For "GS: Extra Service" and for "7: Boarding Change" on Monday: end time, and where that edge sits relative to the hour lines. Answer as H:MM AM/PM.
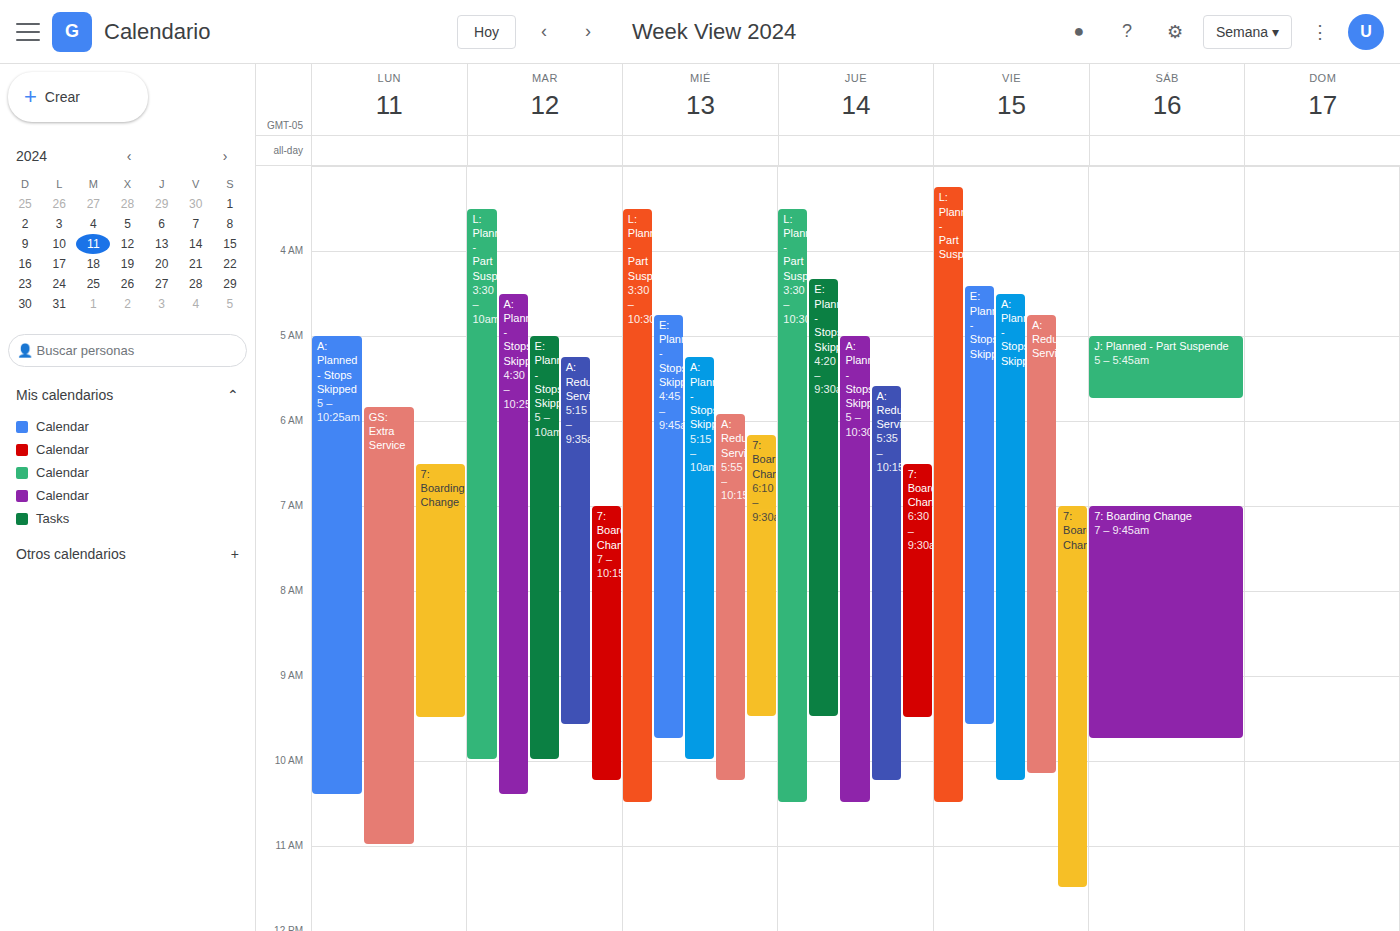
"GS: Extra Service": 11:00 AM, exactly on the 11 AM line. "7: Boarding Change": 9:30 AM, halfway between the 9 AM and 10 AM lines.